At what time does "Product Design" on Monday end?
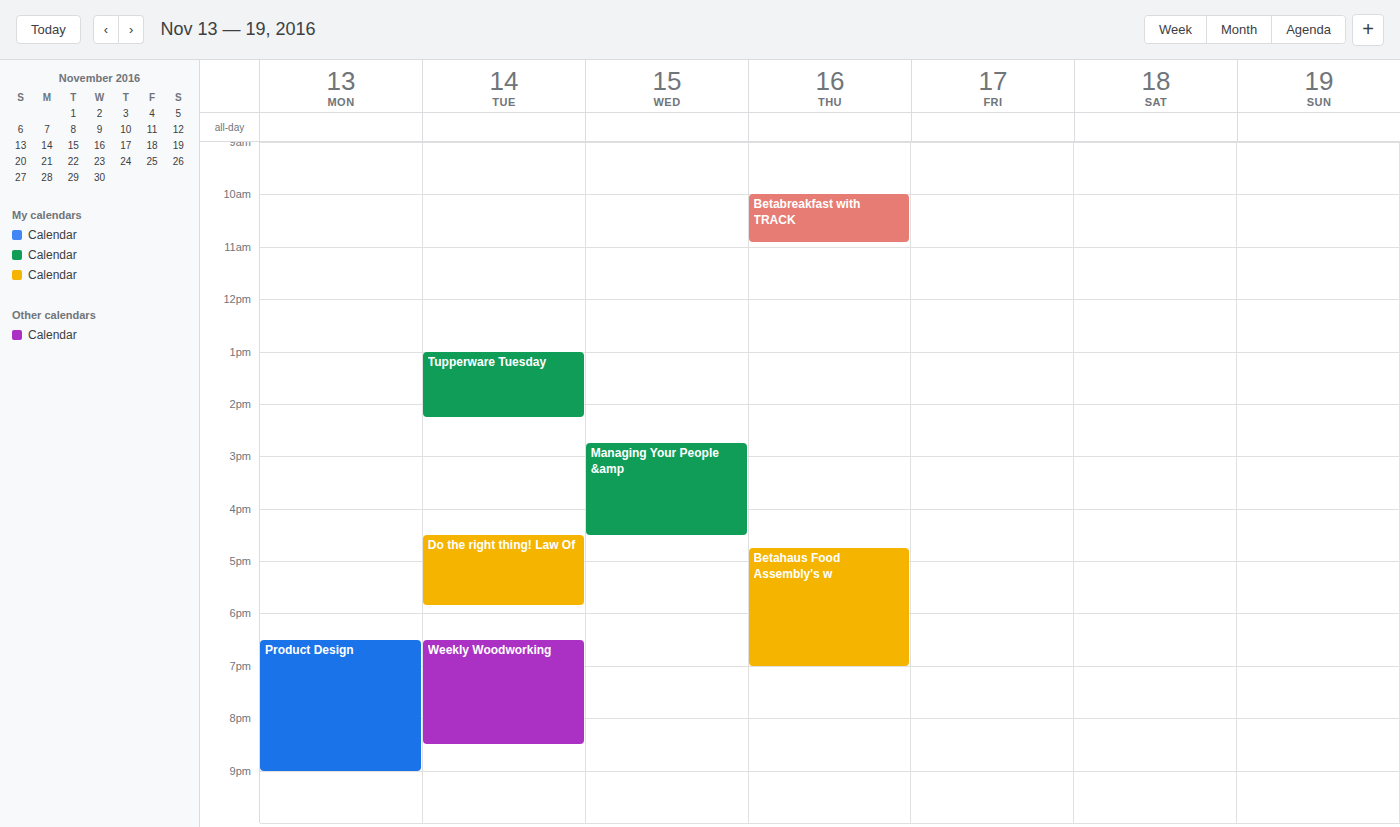
21:00